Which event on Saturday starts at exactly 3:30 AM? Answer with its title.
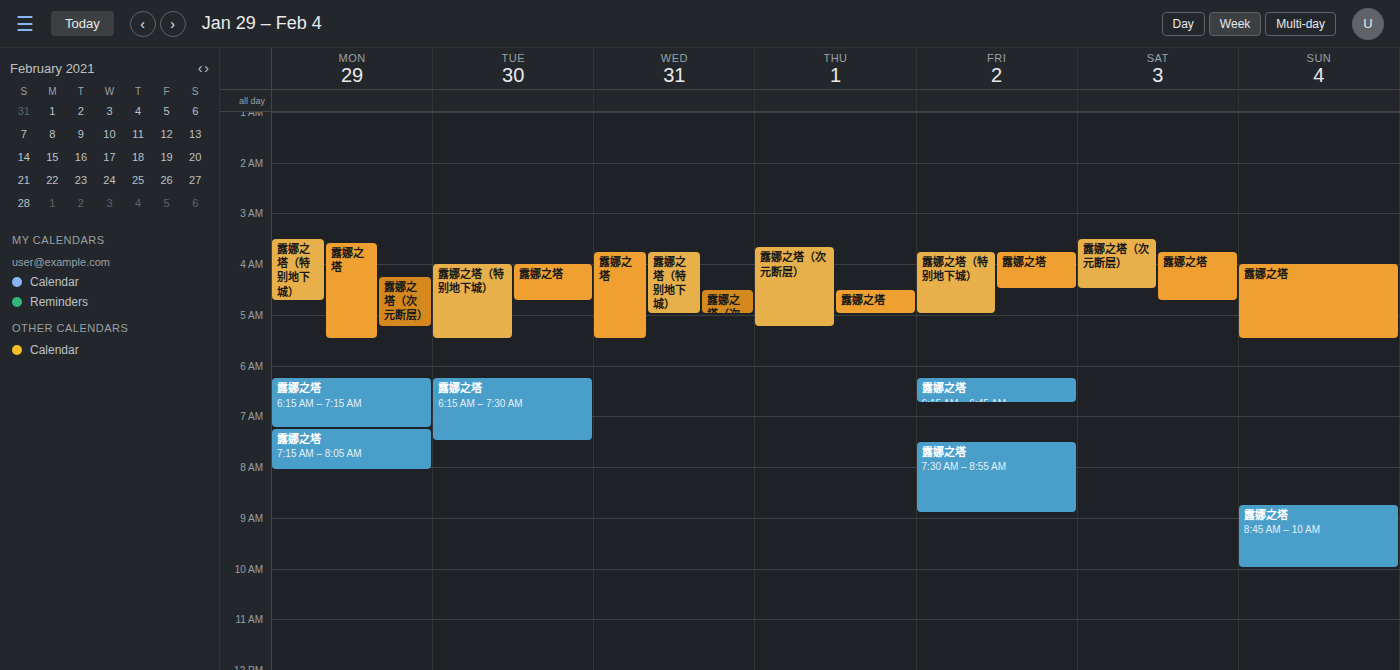
"露娜之塔（次元断层）"